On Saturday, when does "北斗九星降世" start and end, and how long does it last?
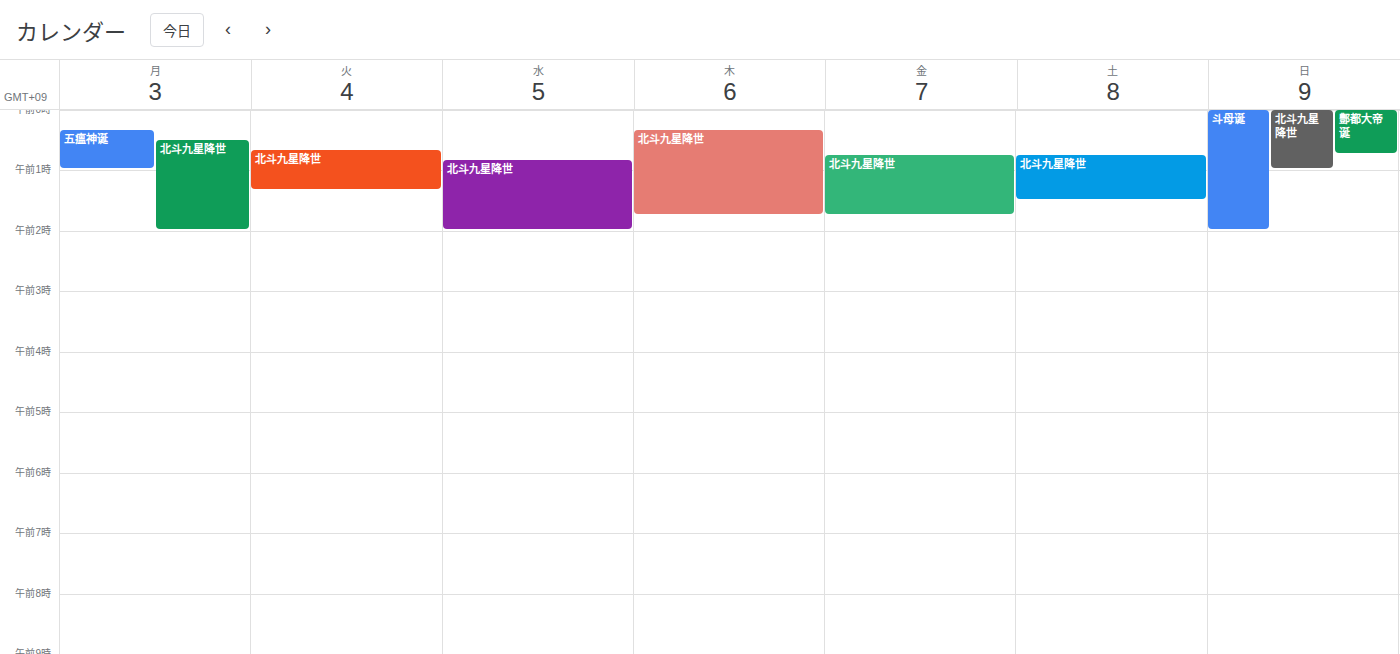
12:45 AM to 1:30 AM, 45 minutes